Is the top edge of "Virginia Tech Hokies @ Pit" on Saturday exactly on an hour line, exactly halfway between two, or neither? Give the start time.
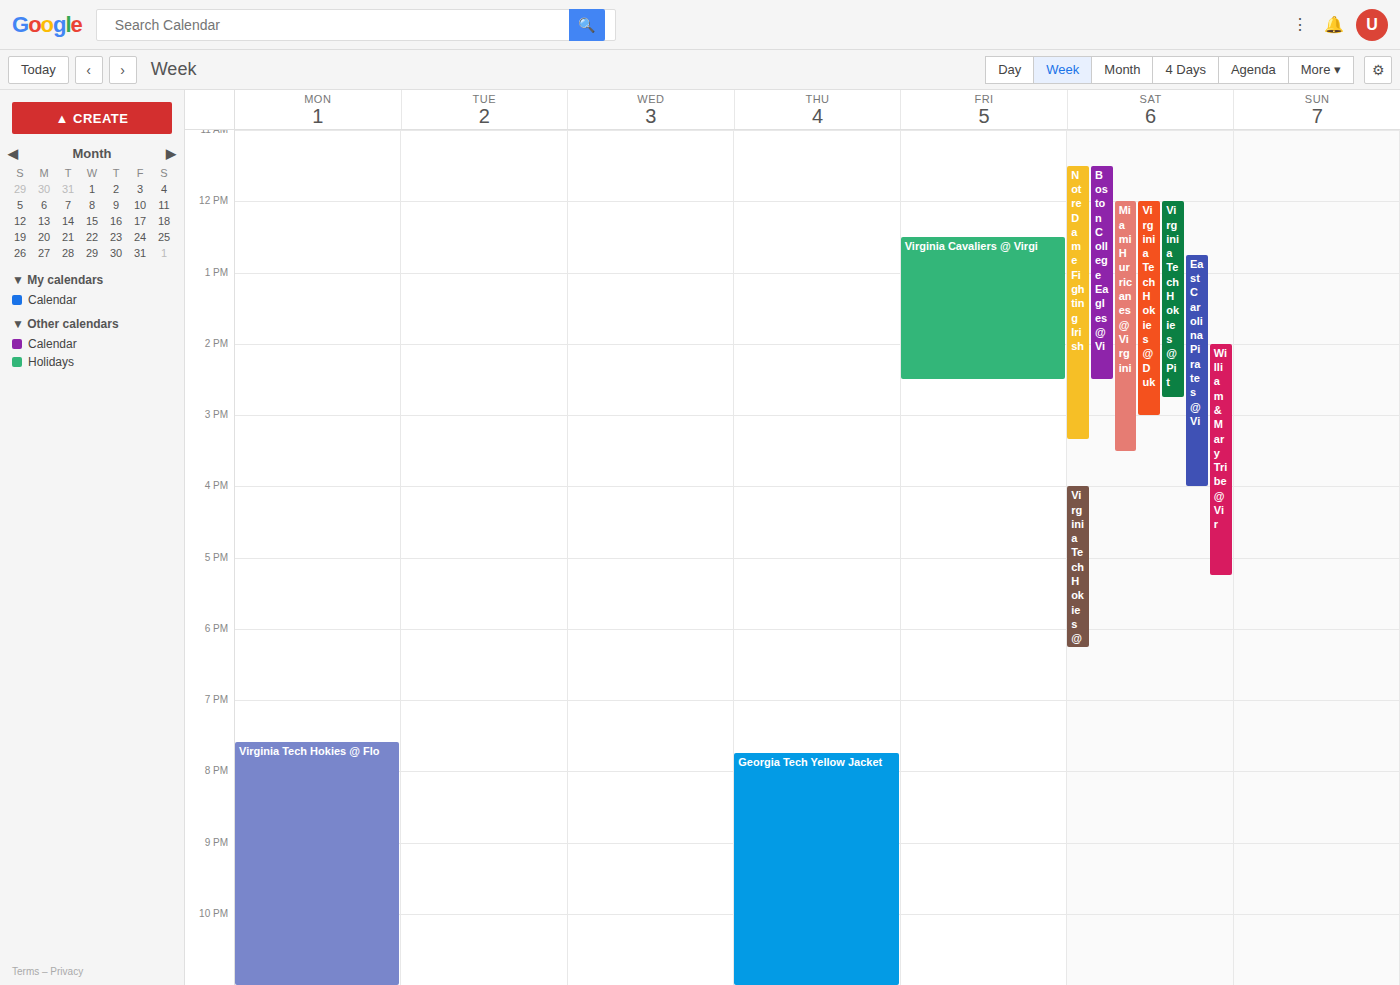
12:00 PM -- exactly on the 12 PM line.